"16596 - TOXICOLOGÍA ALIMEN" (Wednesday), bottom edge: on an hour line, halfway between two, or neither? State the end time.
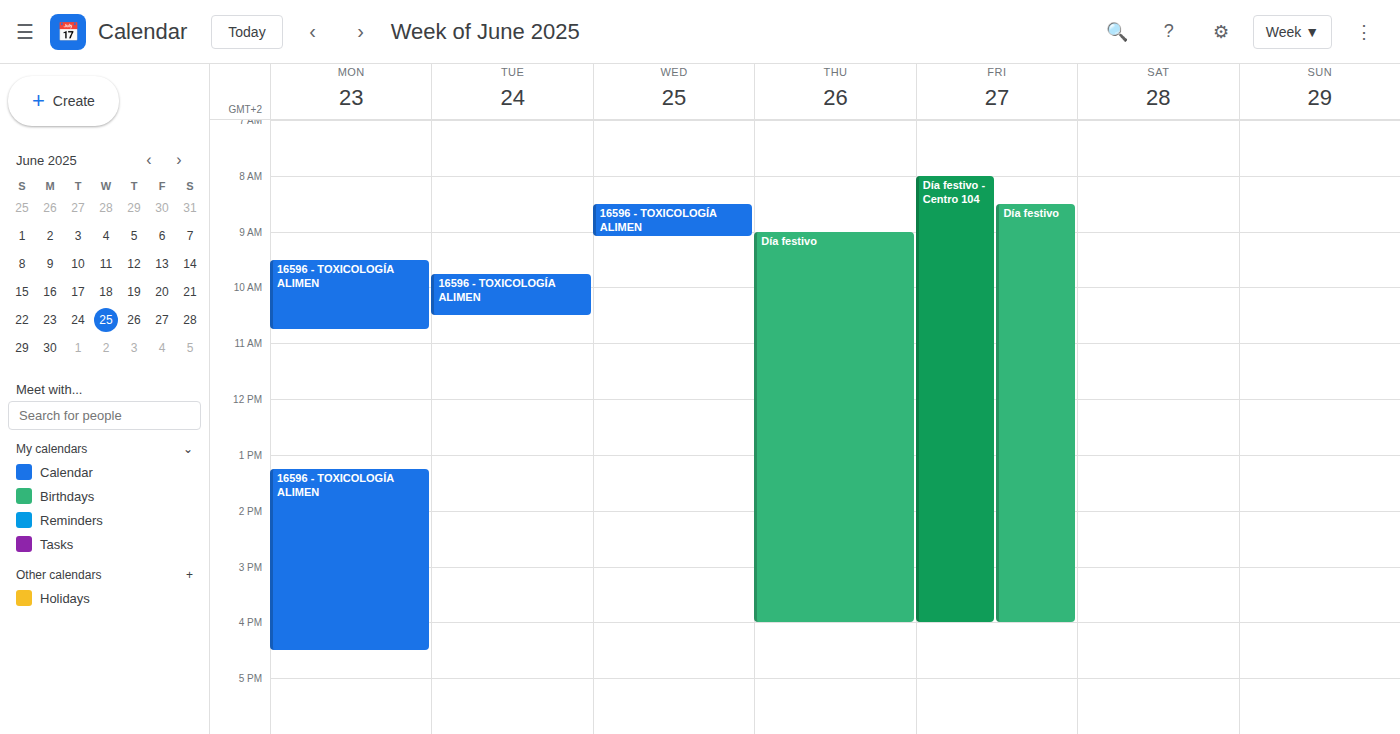
9:05 AM -- neither: 5 minutes below the 9 AM line and 55 minutes above the 10 AM line.